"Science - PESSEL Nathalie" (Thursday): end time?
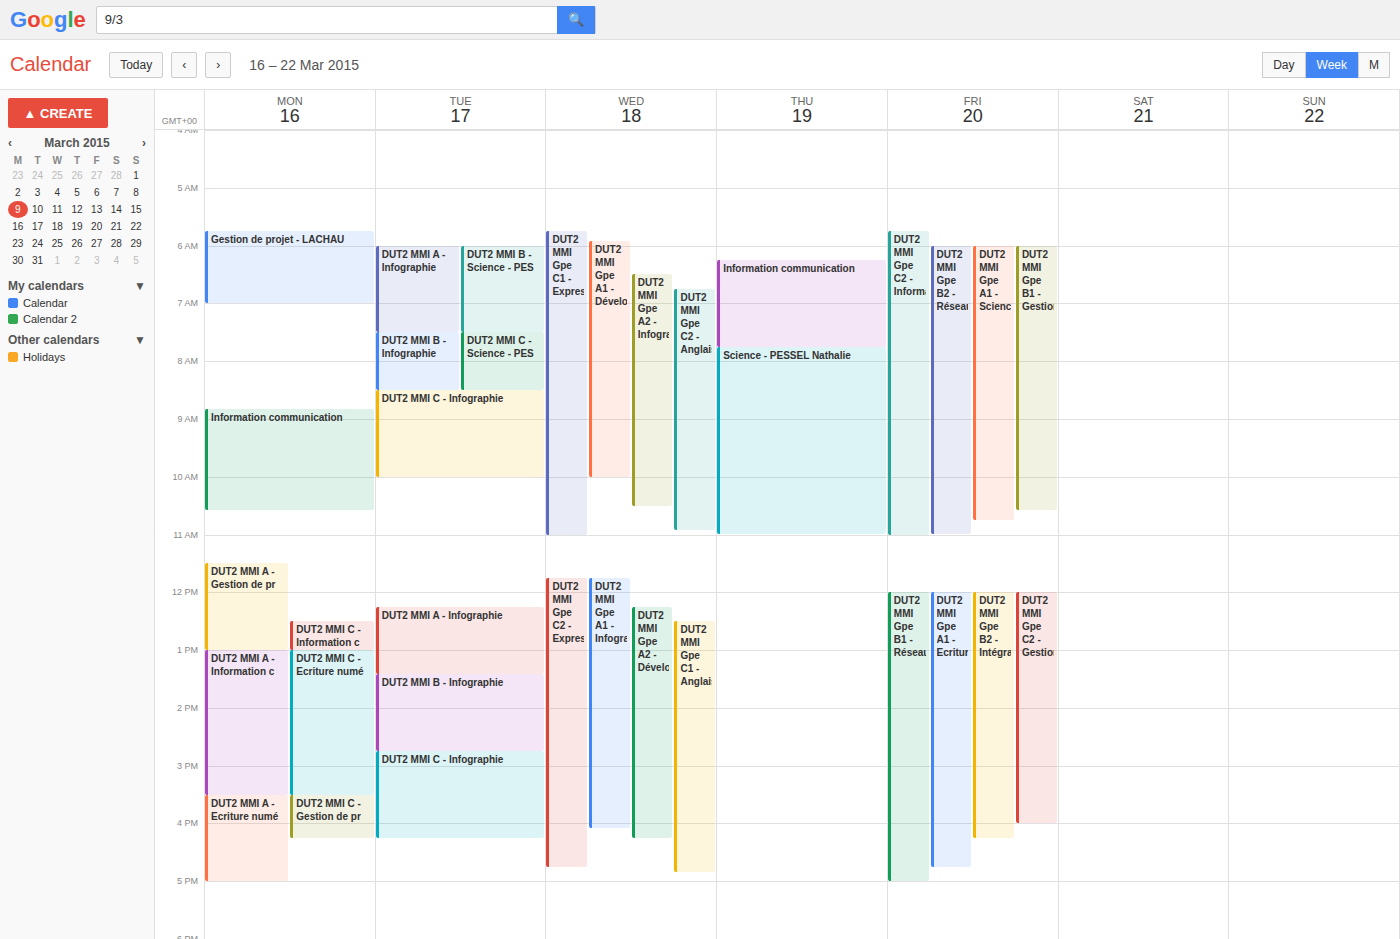
11:00 AM